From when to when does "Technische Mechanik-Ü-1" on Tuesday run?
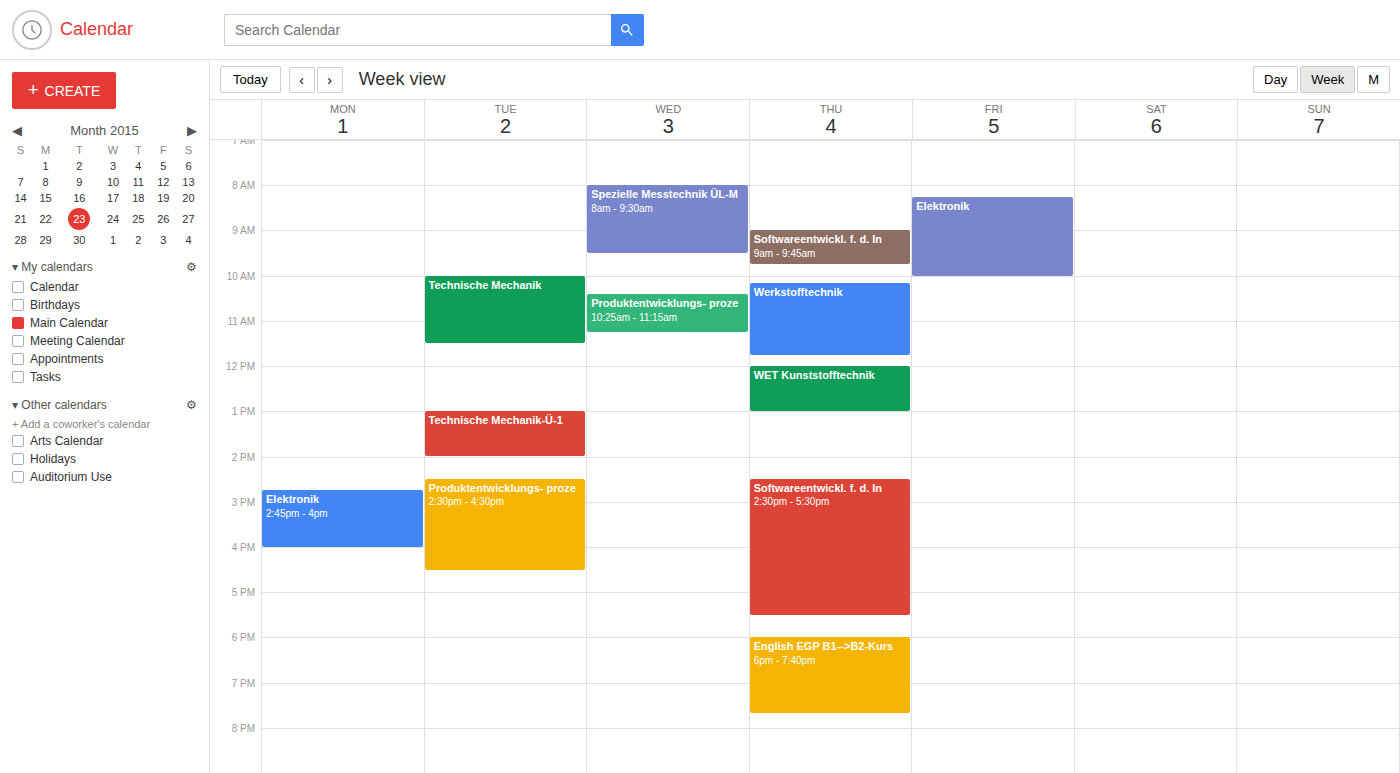
1:00 PM to 2:00 PM